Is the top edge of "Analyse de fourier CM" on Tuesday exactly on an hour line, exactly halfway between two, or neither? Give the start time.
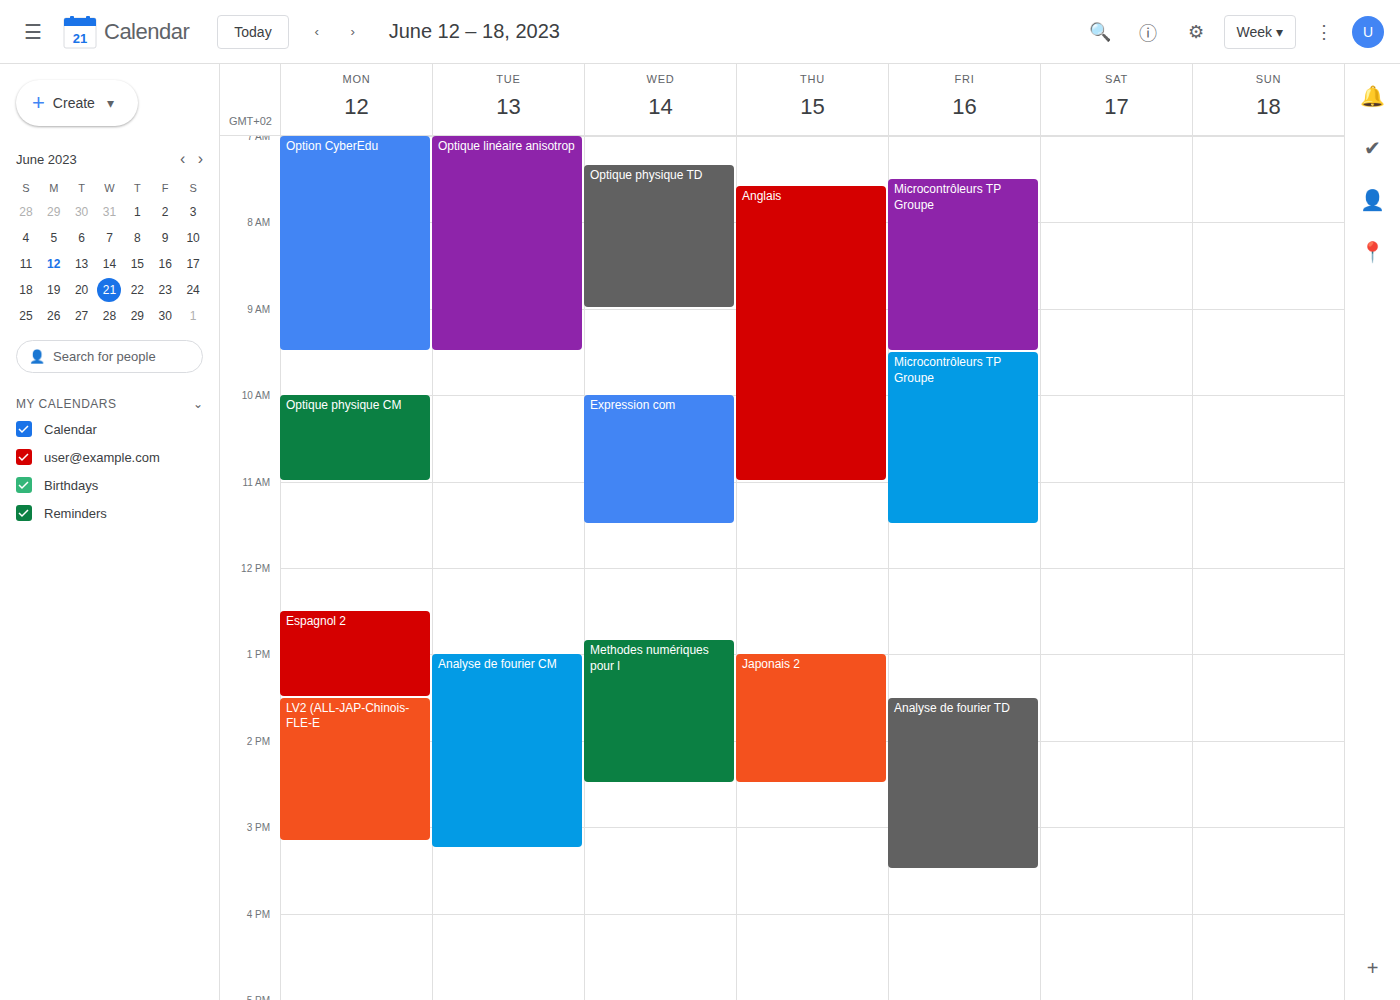
1:00 PM -- exactly on the 1 PM line.